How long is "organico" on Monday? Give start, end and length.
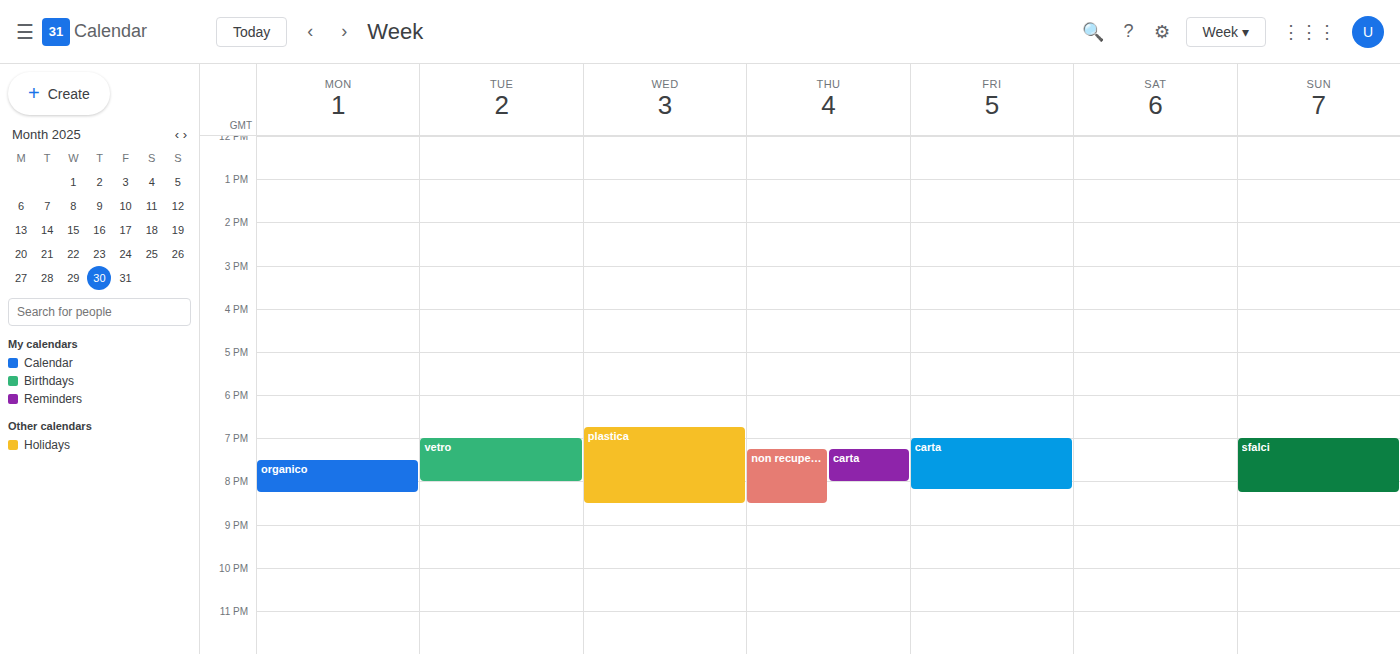
7:30 PM to 8:15 PM, 45 minutes